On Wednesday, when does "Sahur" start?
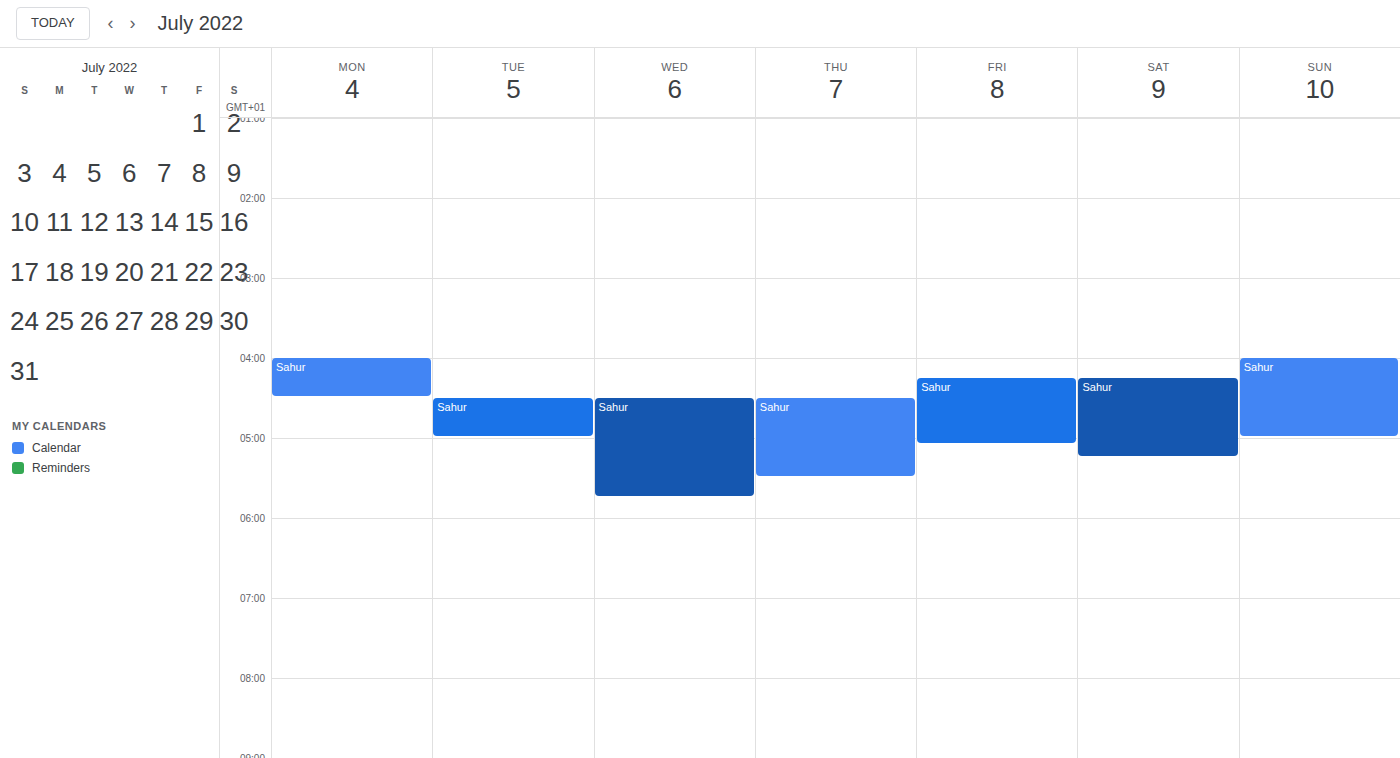
4:30 AM